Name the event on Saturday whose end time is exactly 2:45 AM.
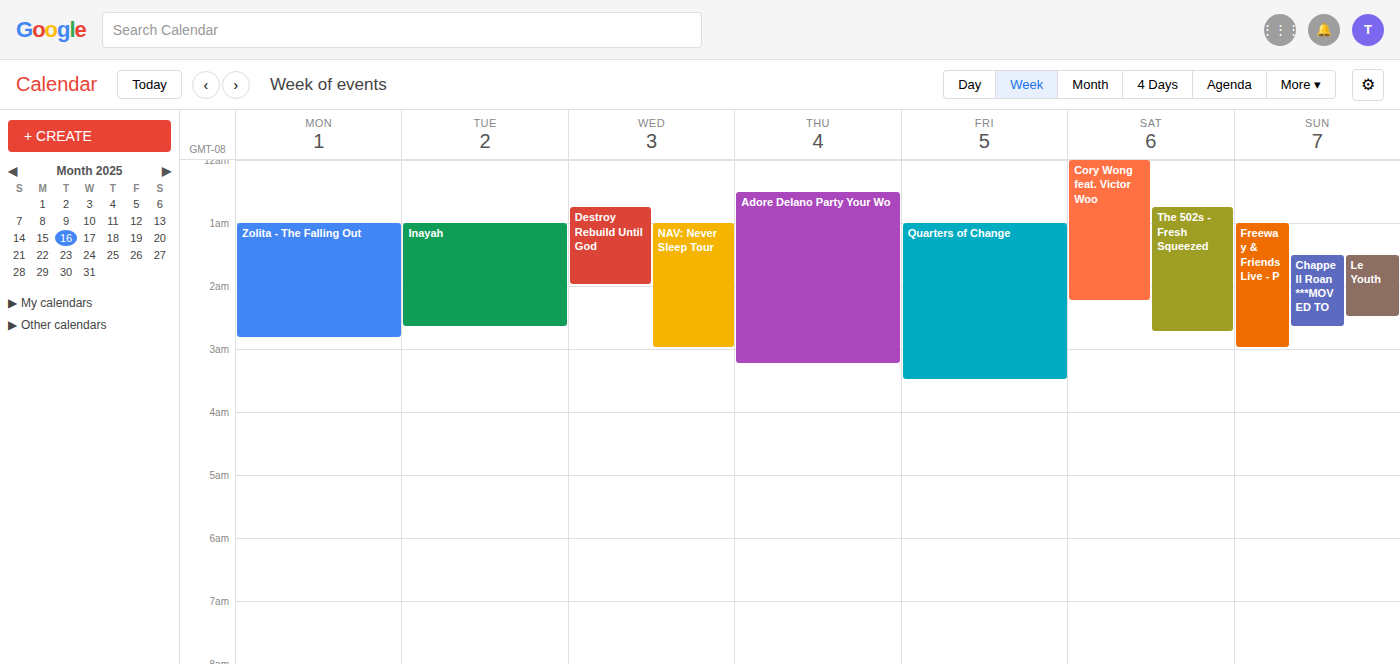
"The 502s - Fresh Squeezed"